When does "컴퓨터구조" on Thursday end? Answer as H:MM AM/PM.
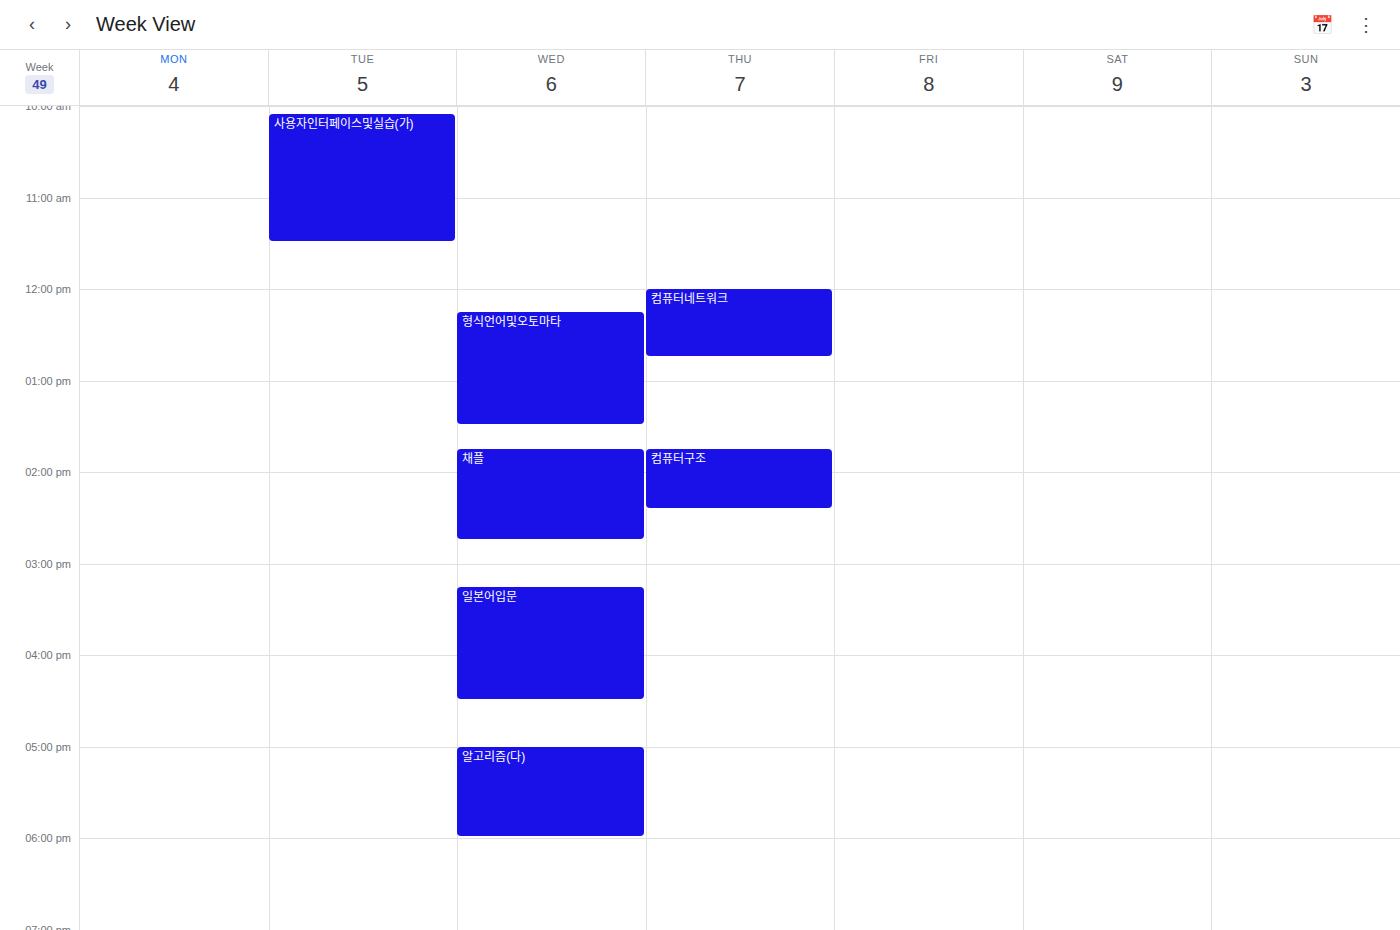
2:25 PM